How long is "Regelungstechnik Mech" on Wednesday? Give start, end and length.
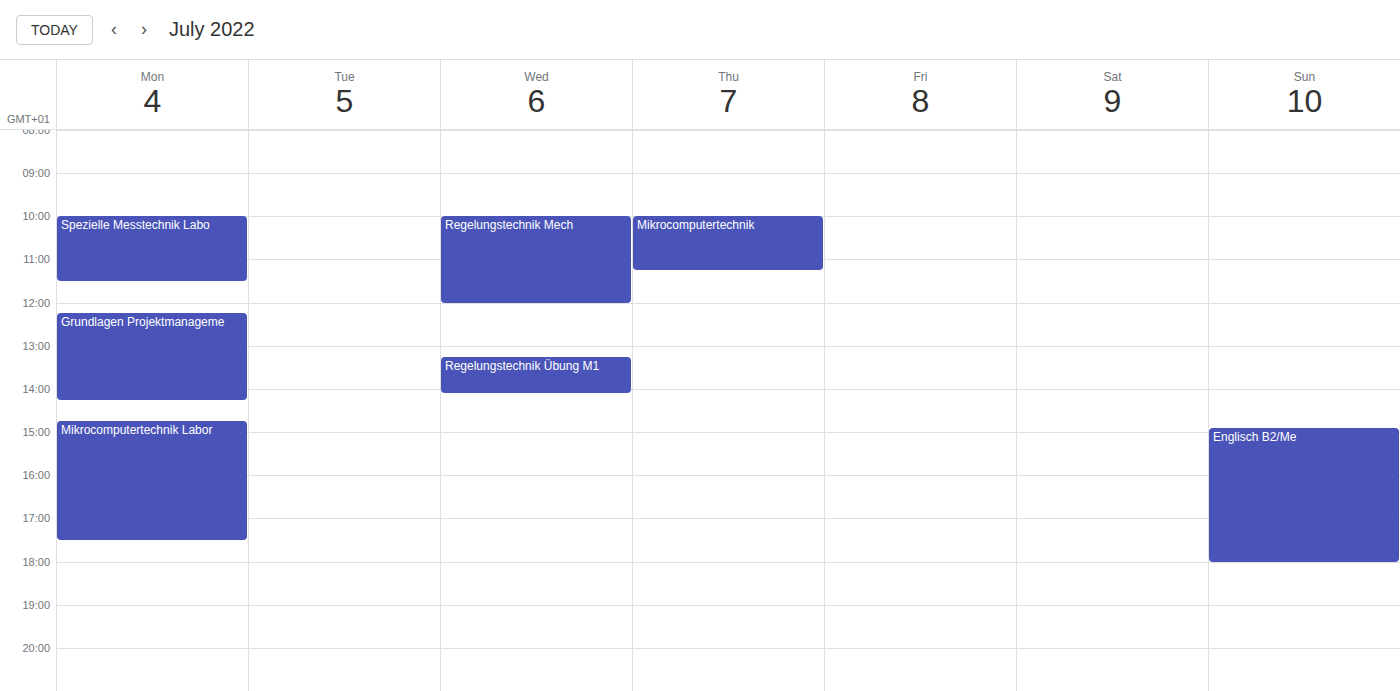
10:00 AM to 12:00 PM, 2 hours